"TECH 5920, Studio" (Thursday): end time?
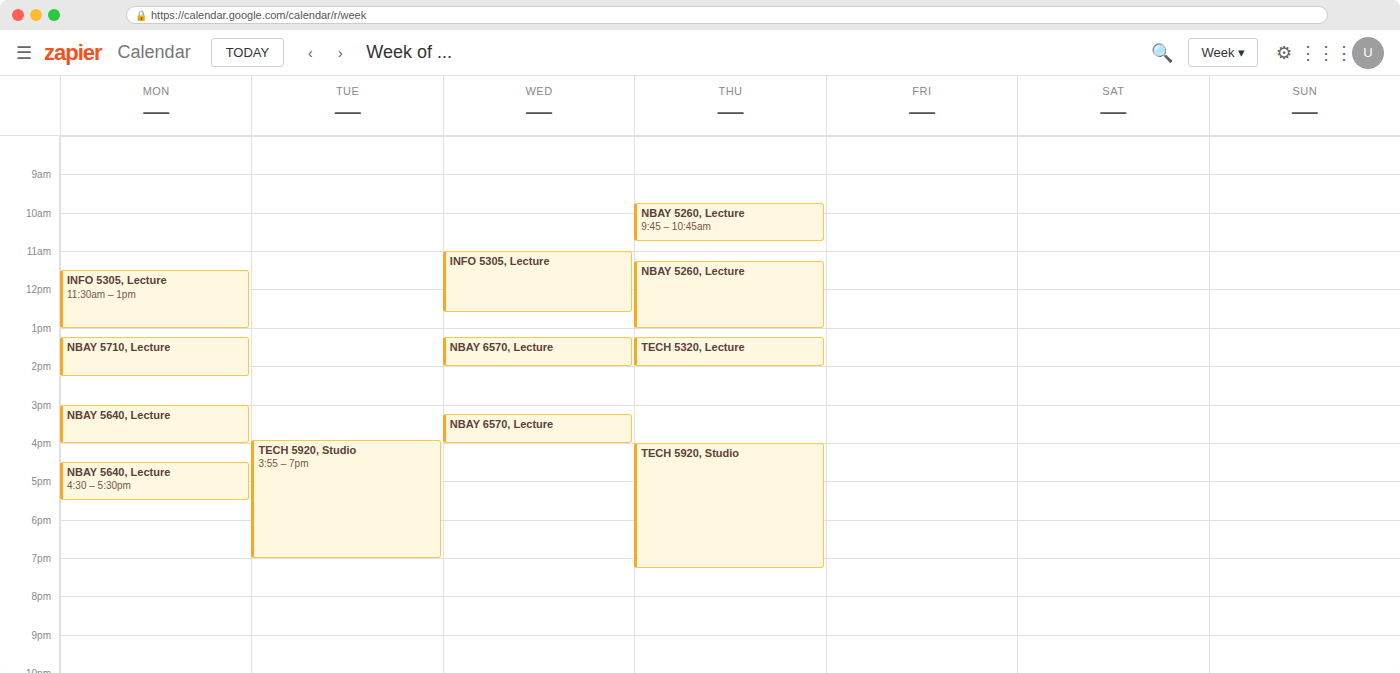
19:15